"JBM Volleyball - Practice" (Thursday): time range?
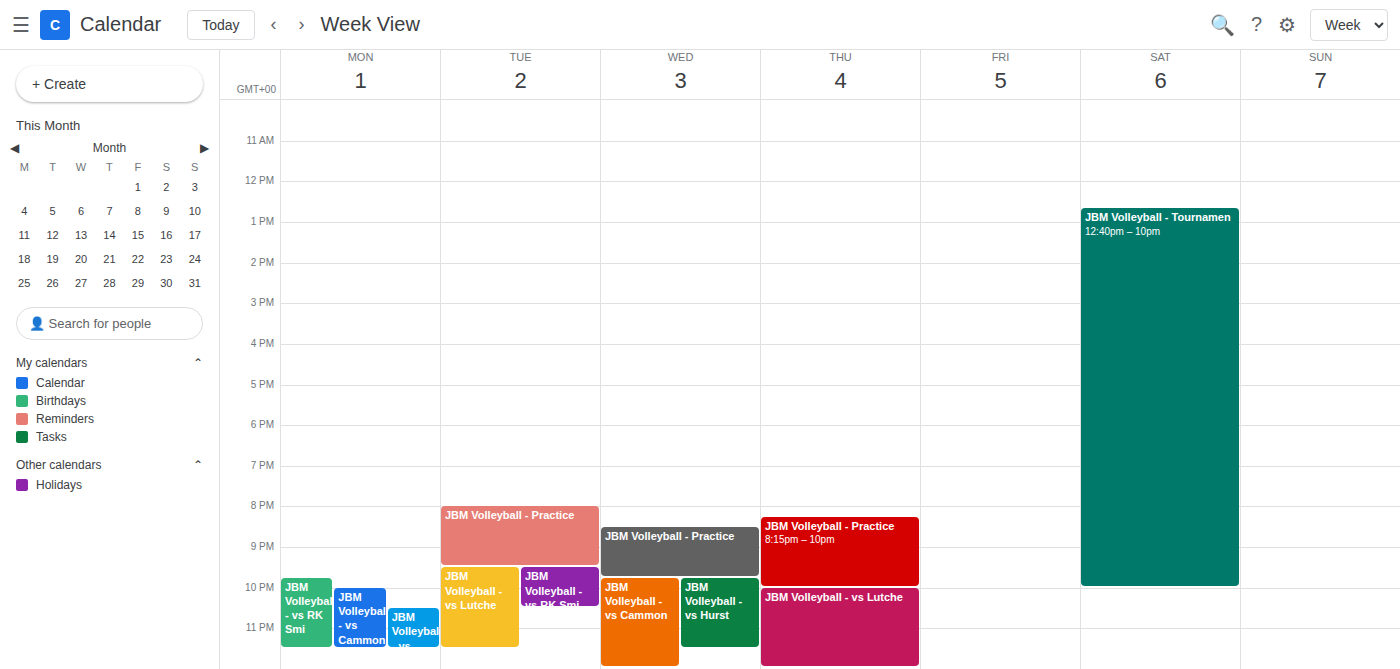
8:15 PM to 10:00 PM